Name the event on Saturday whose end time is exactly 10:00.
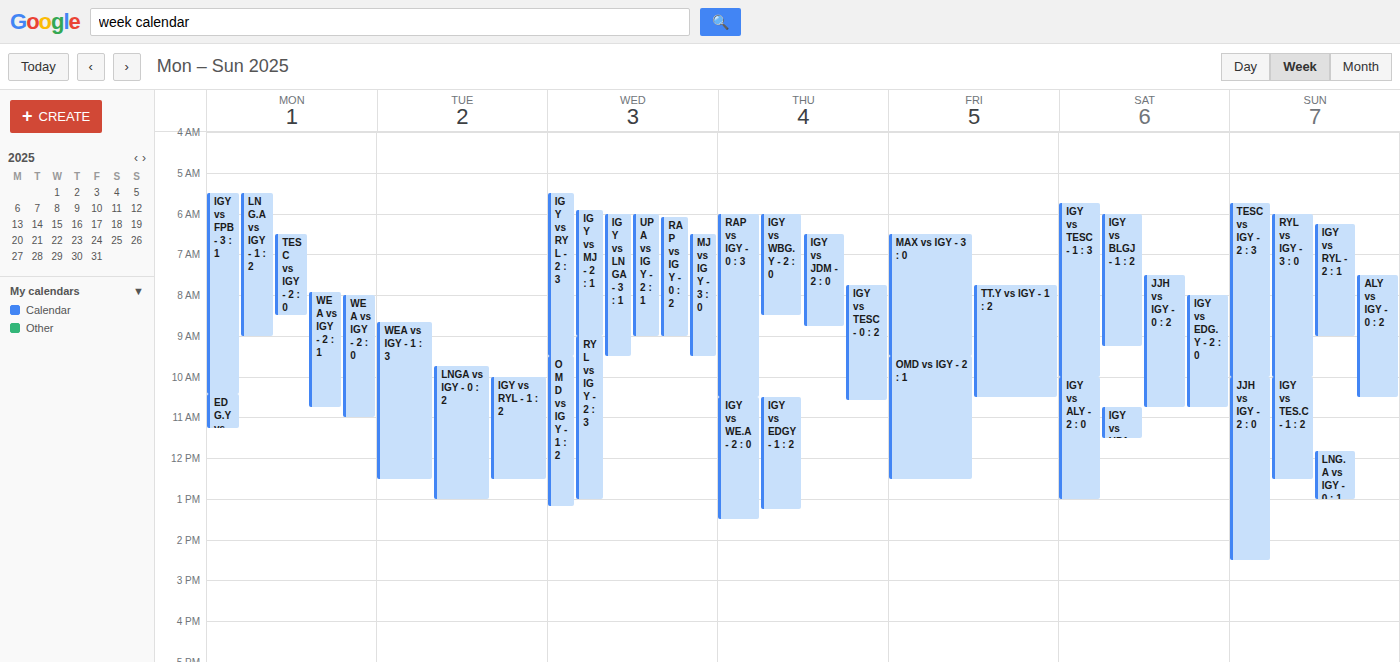
"IGY vs TESC - 1 : 3"